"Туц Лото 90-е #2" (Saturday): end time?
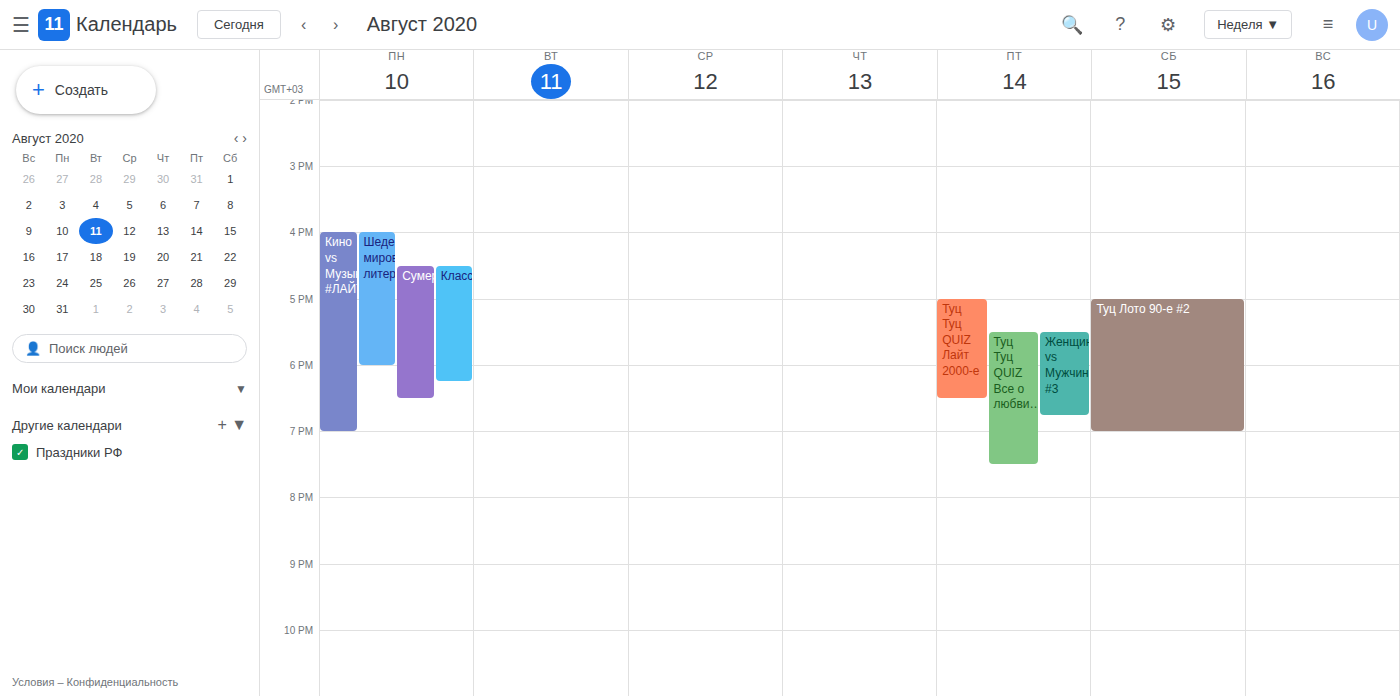
7:00 PM